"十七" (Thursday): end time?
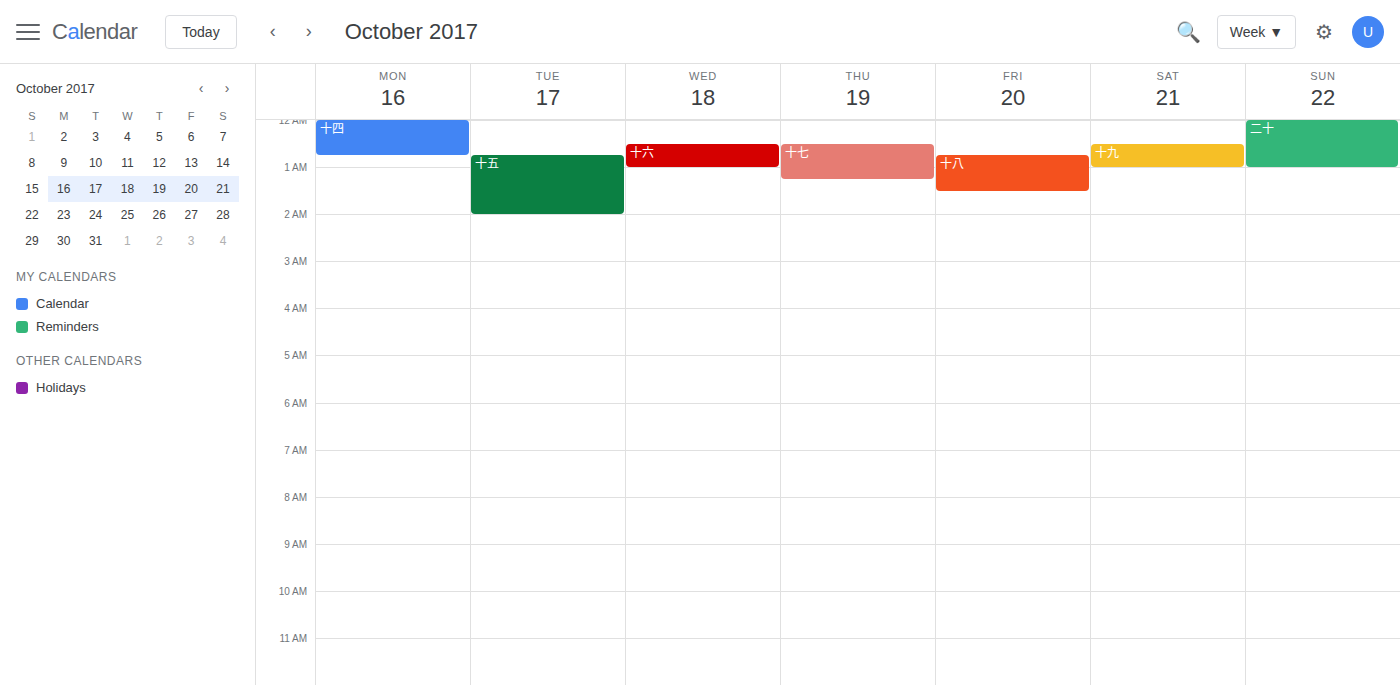
1:15 AM